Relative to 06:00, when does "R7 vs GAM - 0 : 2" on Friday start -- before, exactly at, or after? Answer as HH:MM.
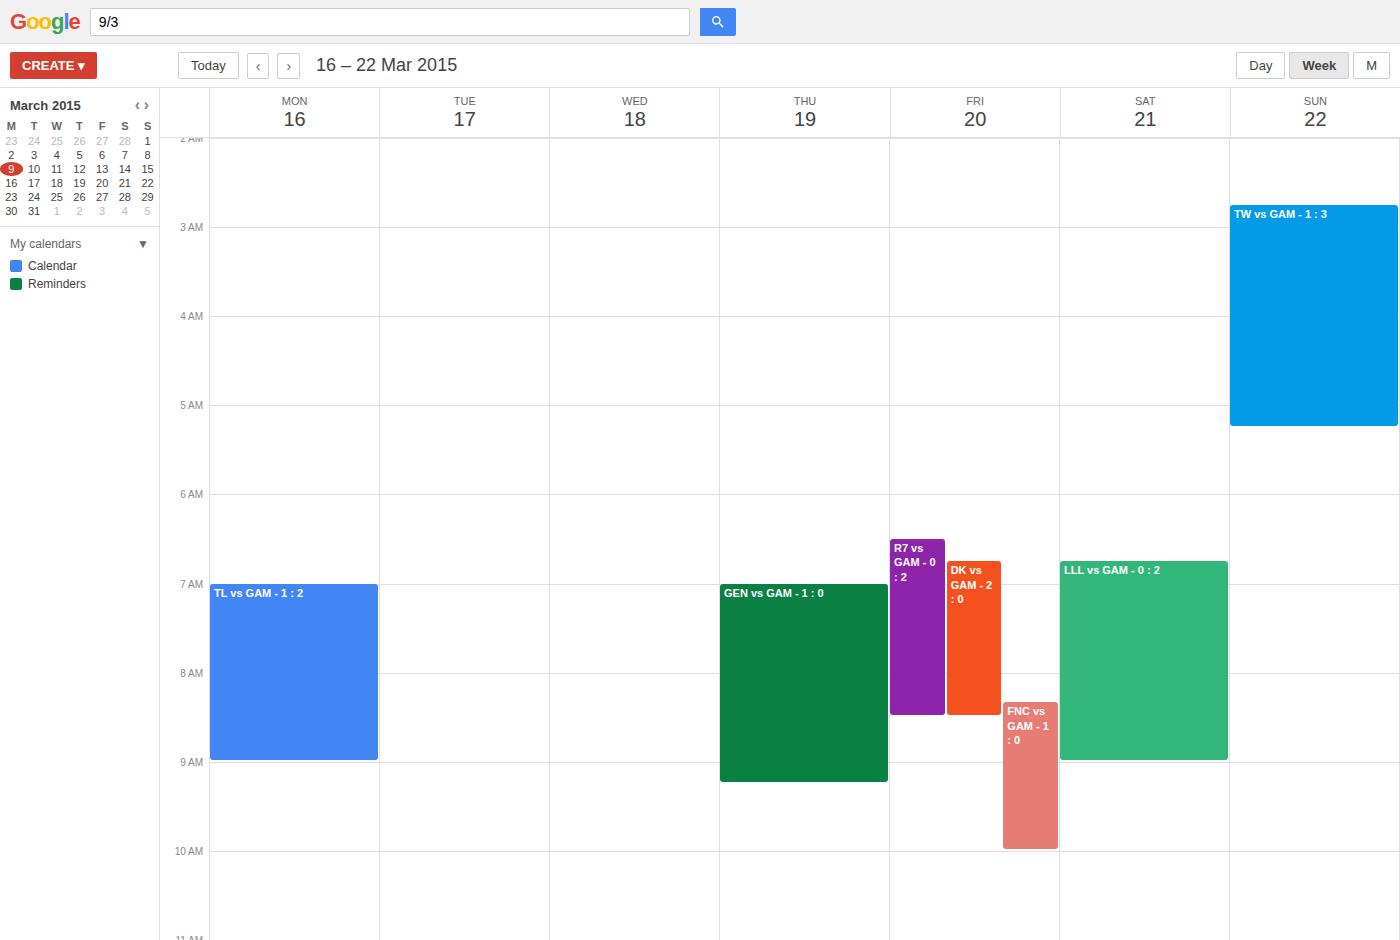
06:30 -- after 06:00, 30 minutes below the 06:00 line.